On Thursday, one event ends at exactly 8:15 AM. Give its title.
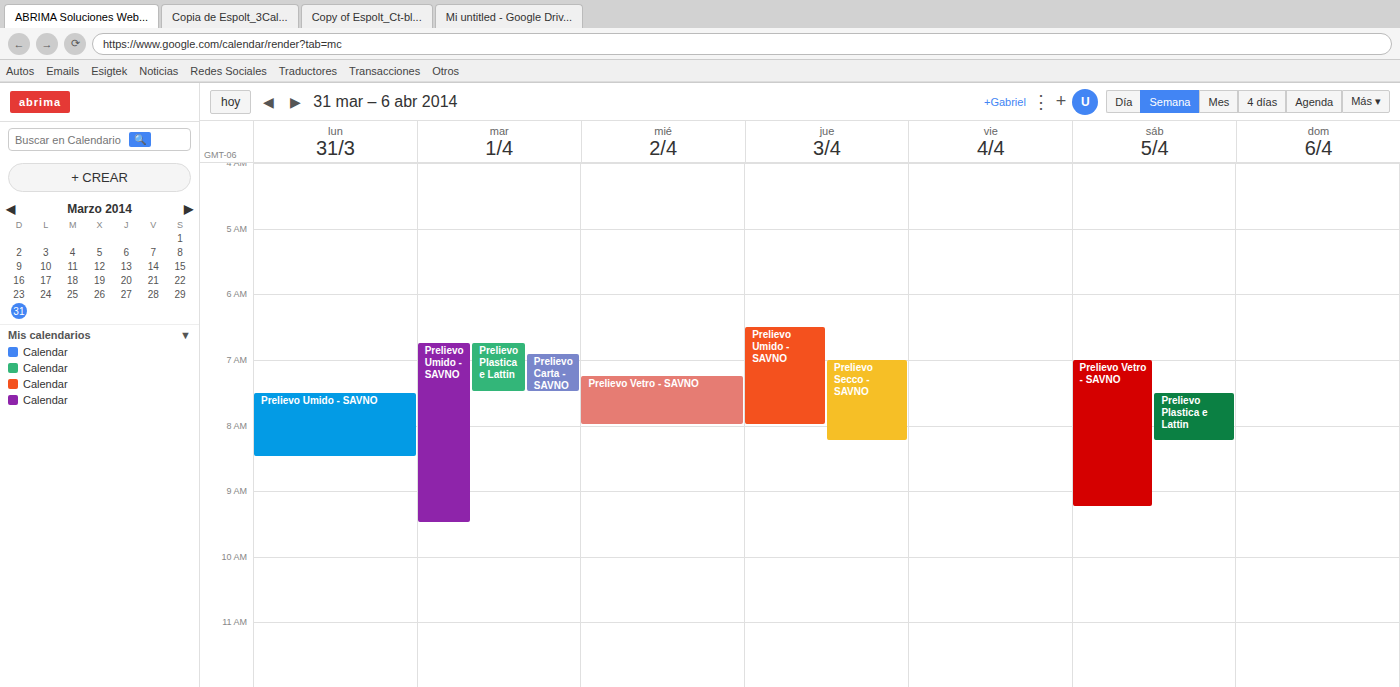
"Prelievo Secco - SAVNO"